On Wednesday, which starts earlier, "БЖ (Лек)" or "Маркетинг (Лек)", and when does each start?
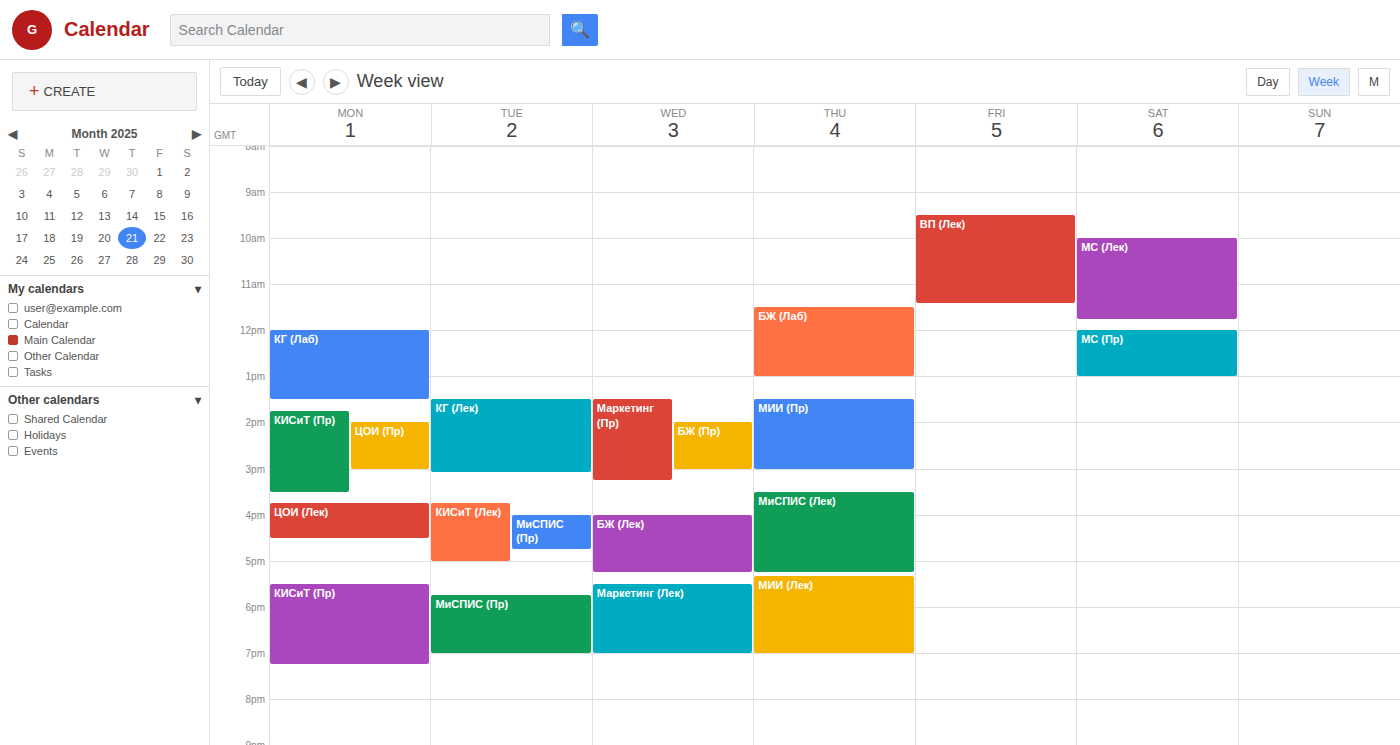
"БЖ (Лек)" 4:00 PM; "Маркетинг (Лек)" 5:30 PM.